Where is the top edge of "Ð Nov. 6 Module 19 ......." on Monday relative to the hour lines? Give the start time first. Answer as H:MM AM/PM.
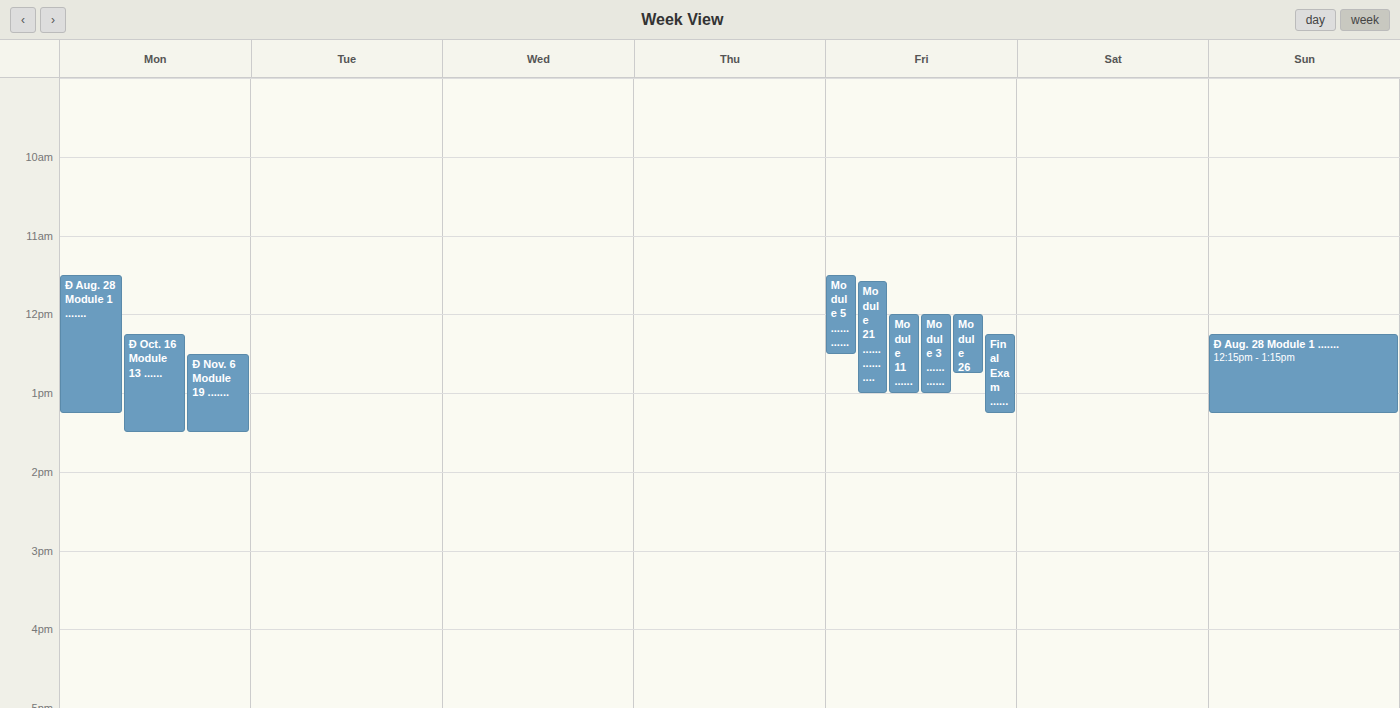
12:30 PM -- halfway between the 12 PM and 1 PM lines.